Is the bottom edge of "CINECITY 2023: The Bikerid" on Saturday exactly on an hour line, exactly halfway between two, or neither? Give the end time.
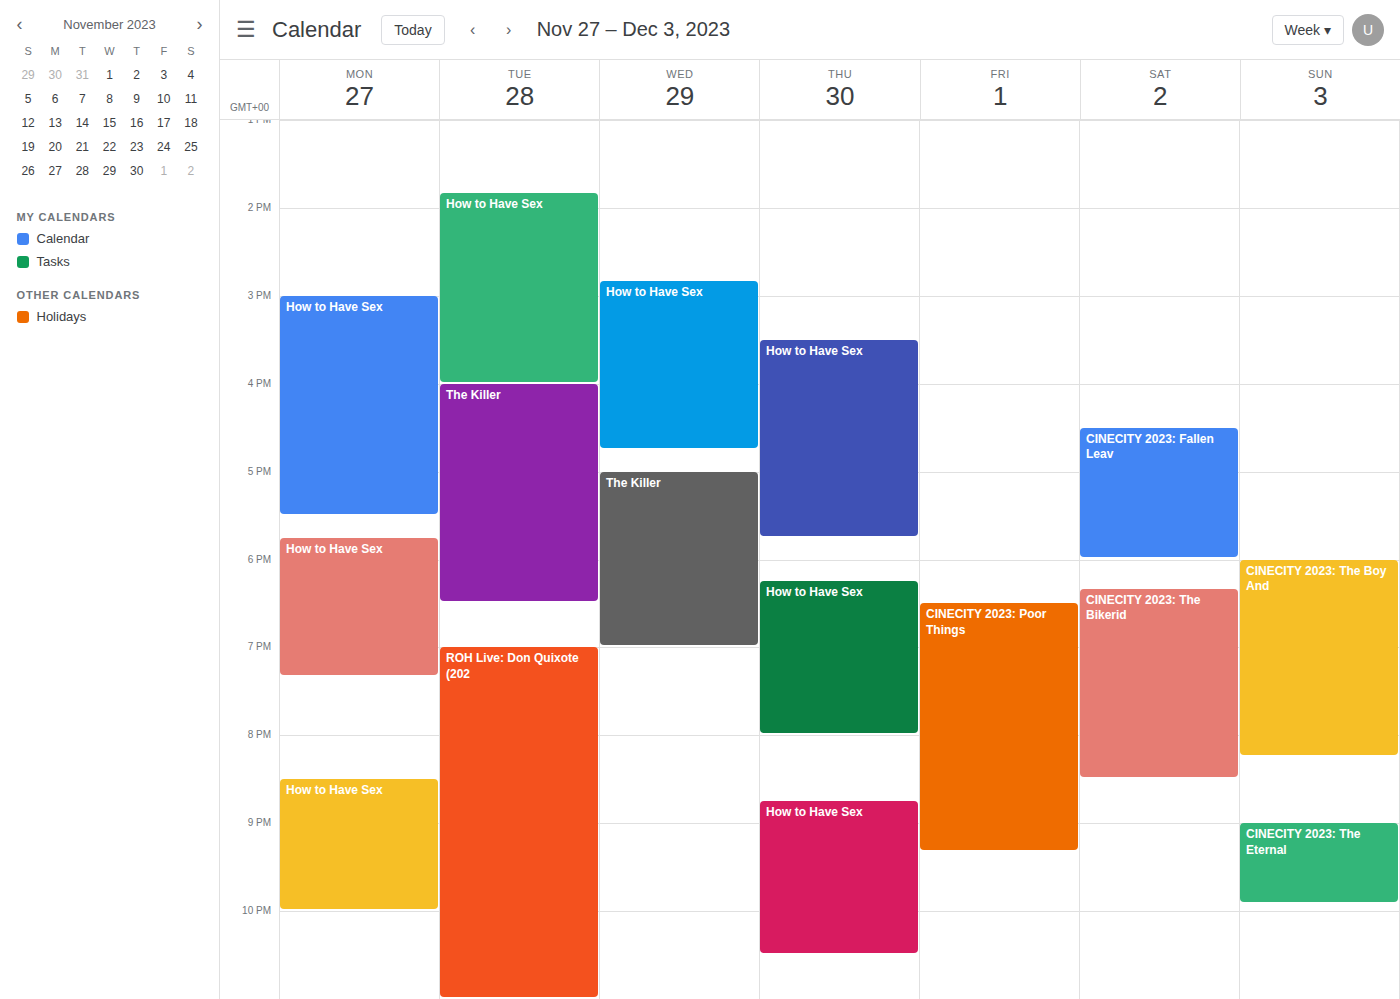
8:30 PM -- halfway between the 8 PM and 9 PM lines.